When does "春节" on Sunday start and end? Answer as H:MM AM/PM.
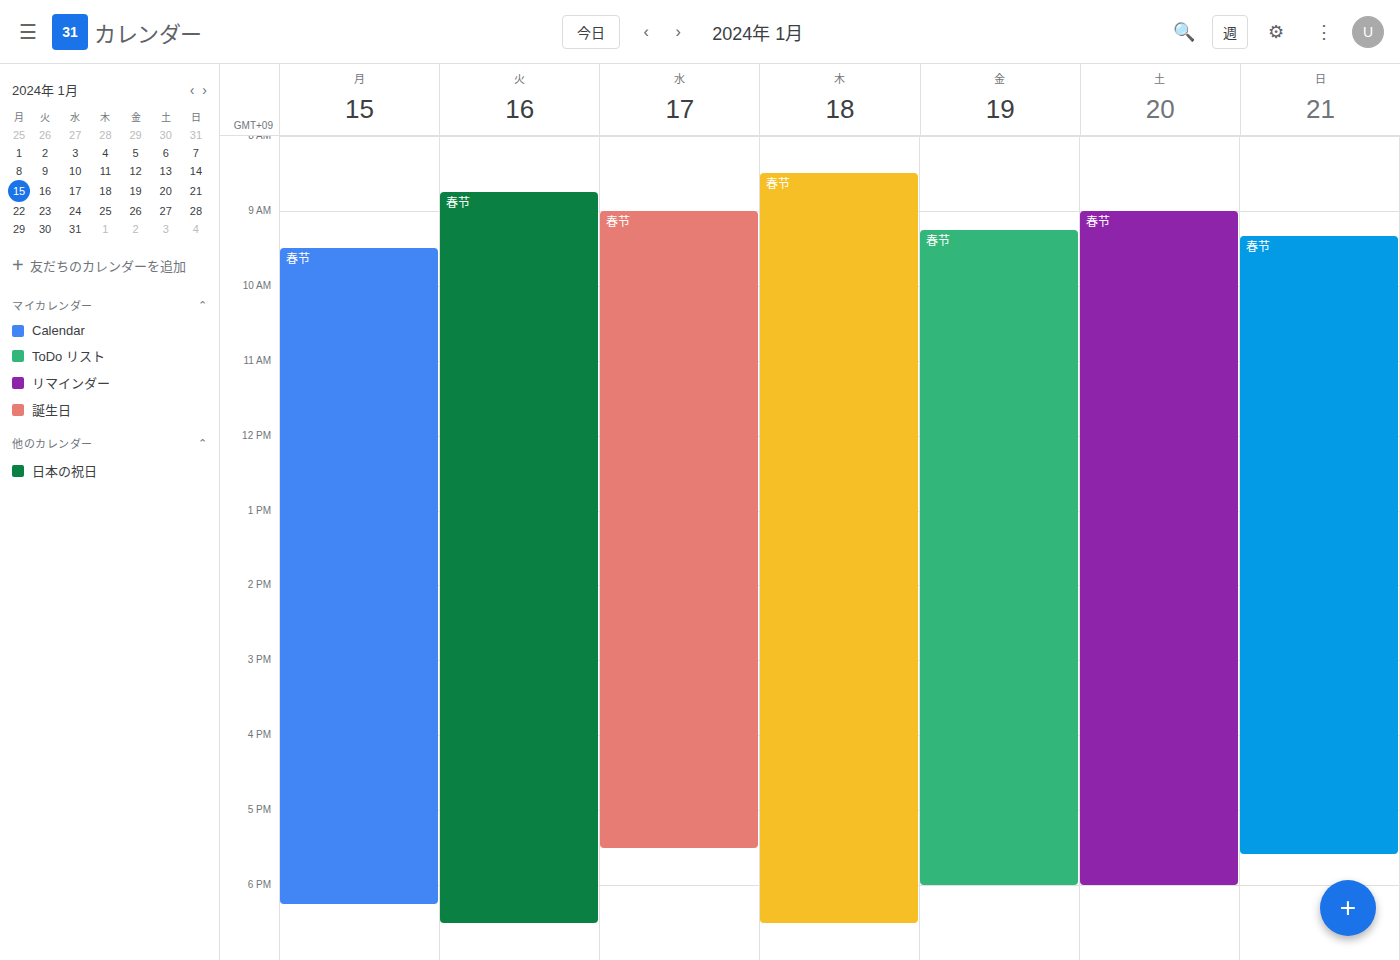
9:20 AM to 5:35 PM